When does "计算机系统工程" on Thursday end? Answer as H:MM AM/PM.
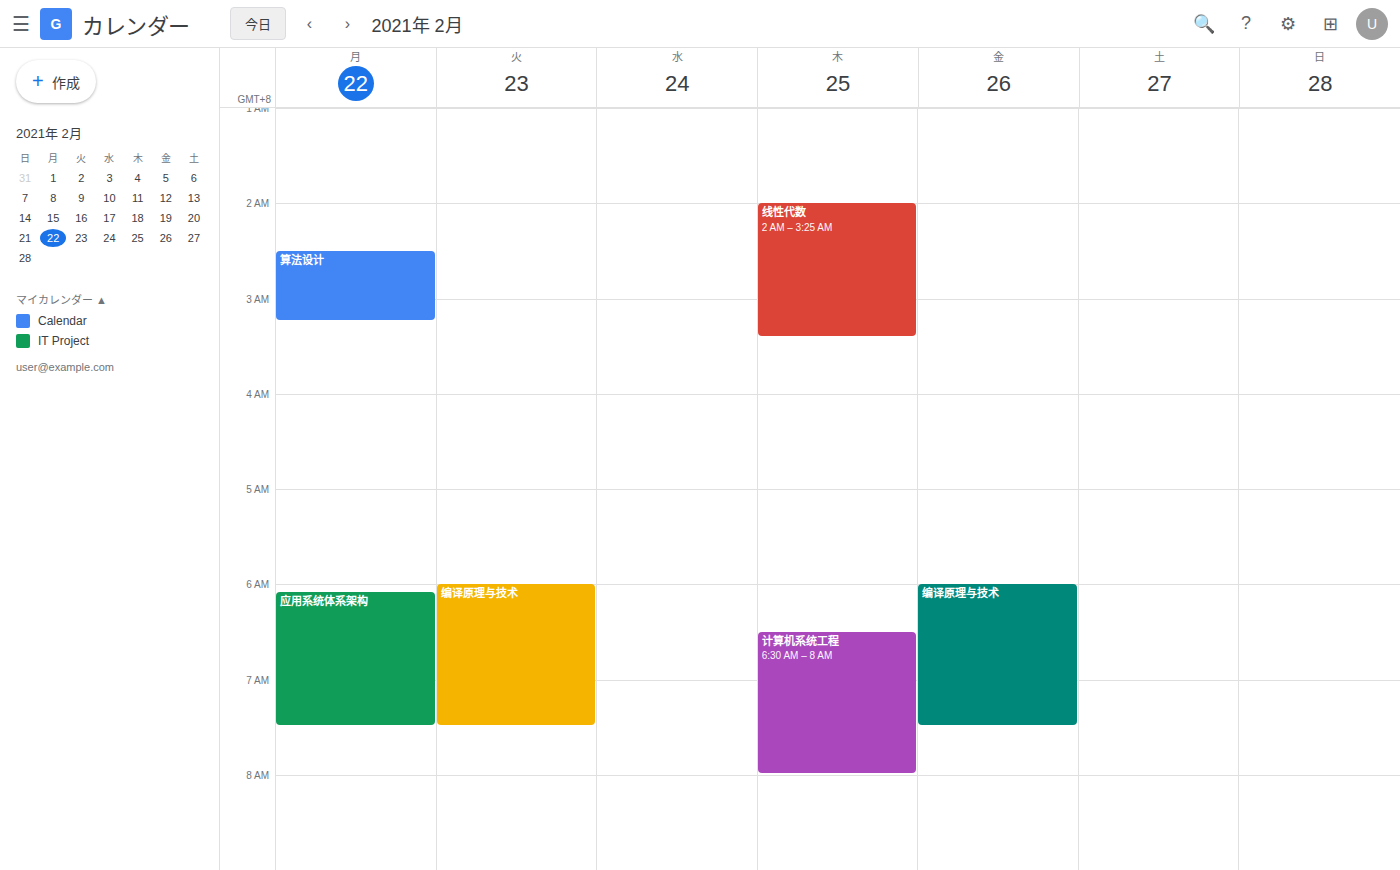
8:00 AM